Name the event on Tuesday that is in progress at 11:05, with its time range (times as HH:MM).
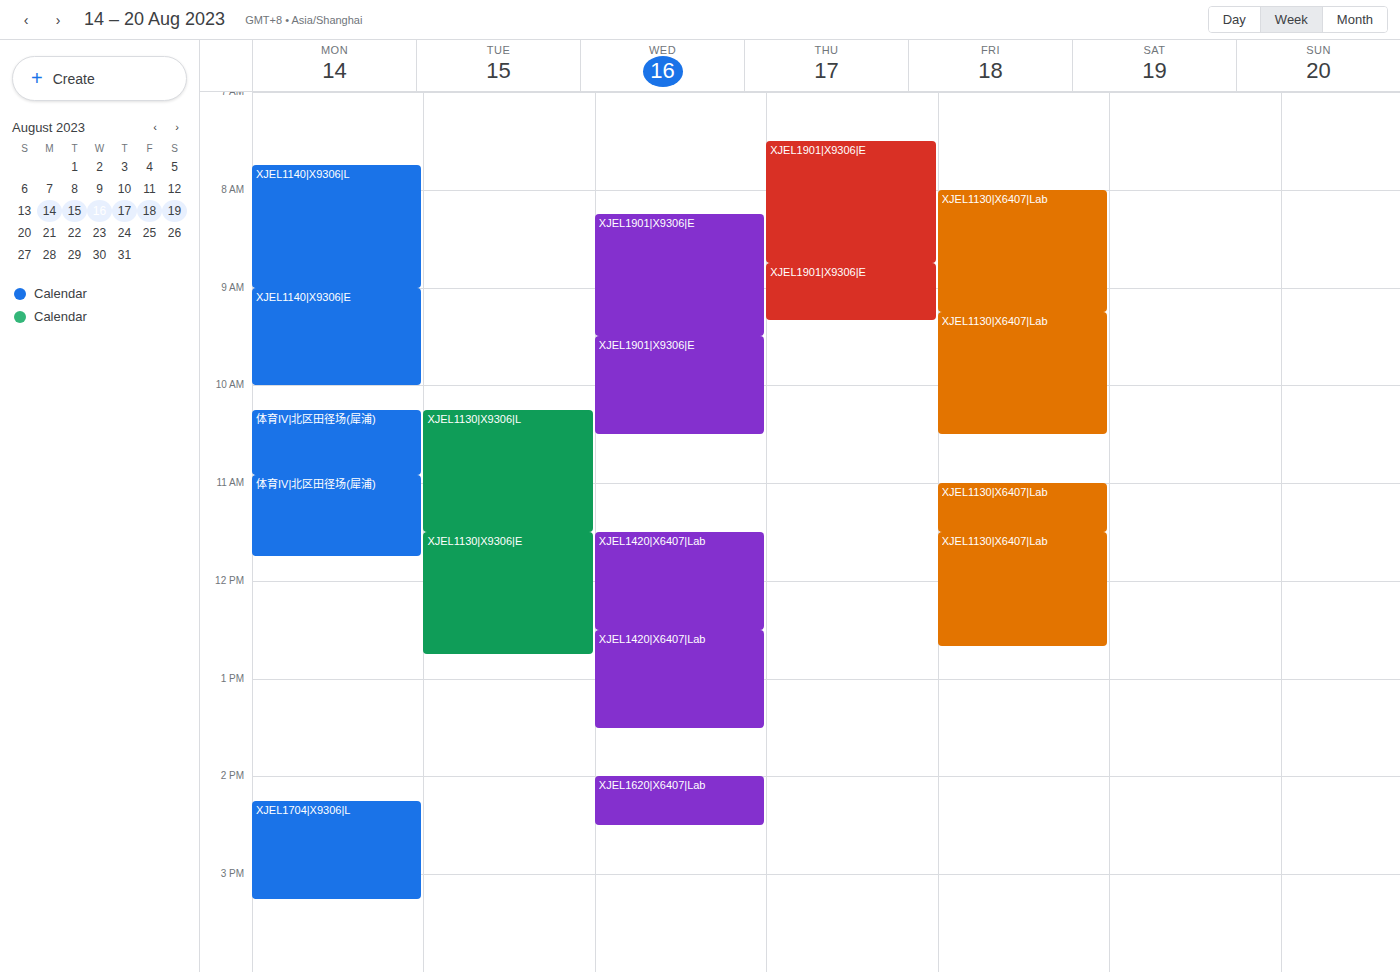
"XJEL1130|X9306|L", 10:15 to 11:30